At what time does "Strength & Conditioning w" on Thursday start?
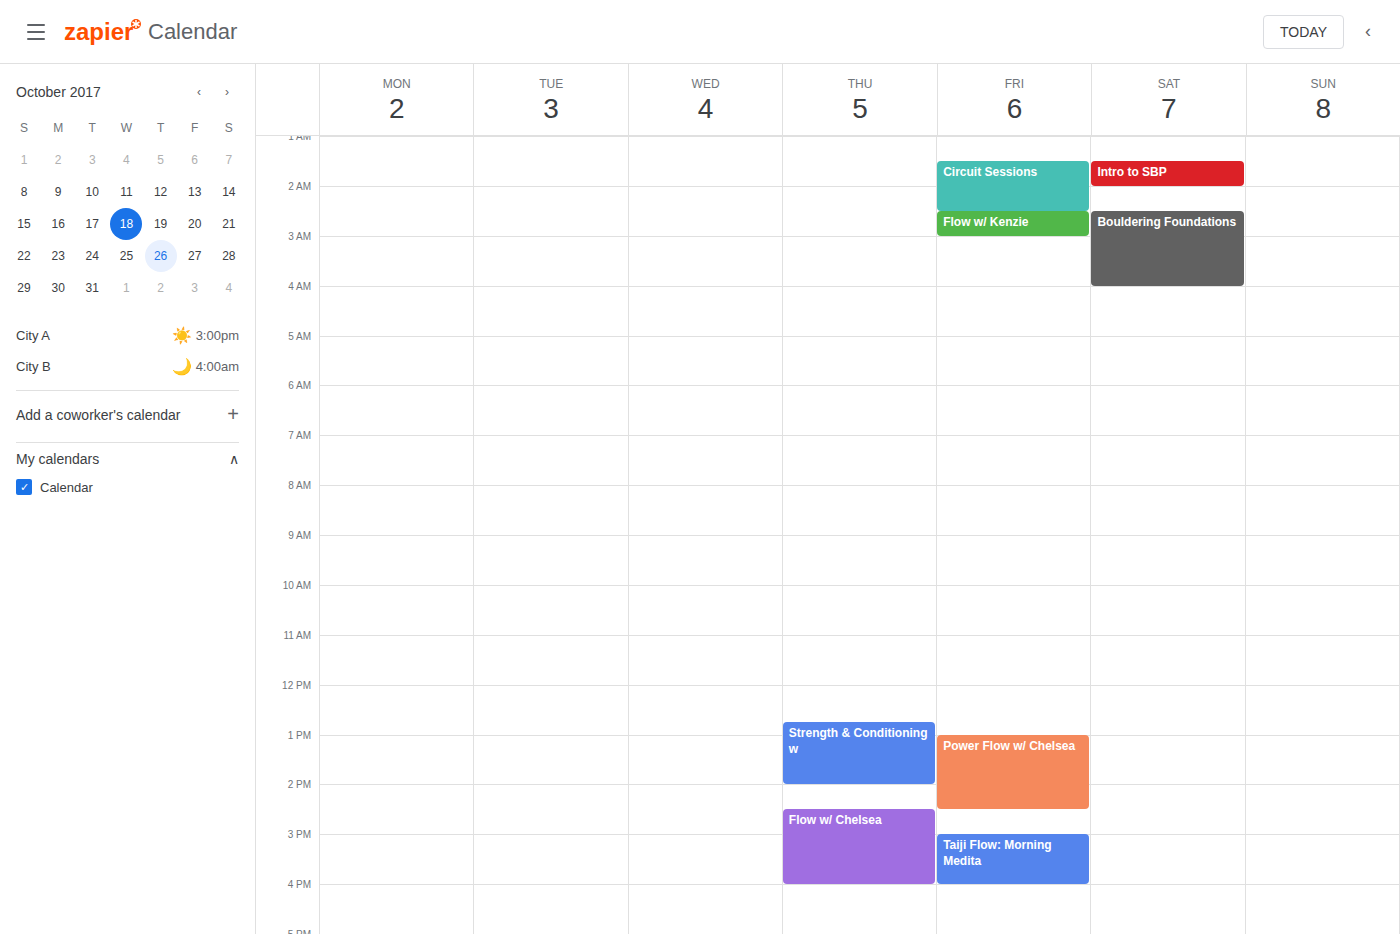
12:45 PM